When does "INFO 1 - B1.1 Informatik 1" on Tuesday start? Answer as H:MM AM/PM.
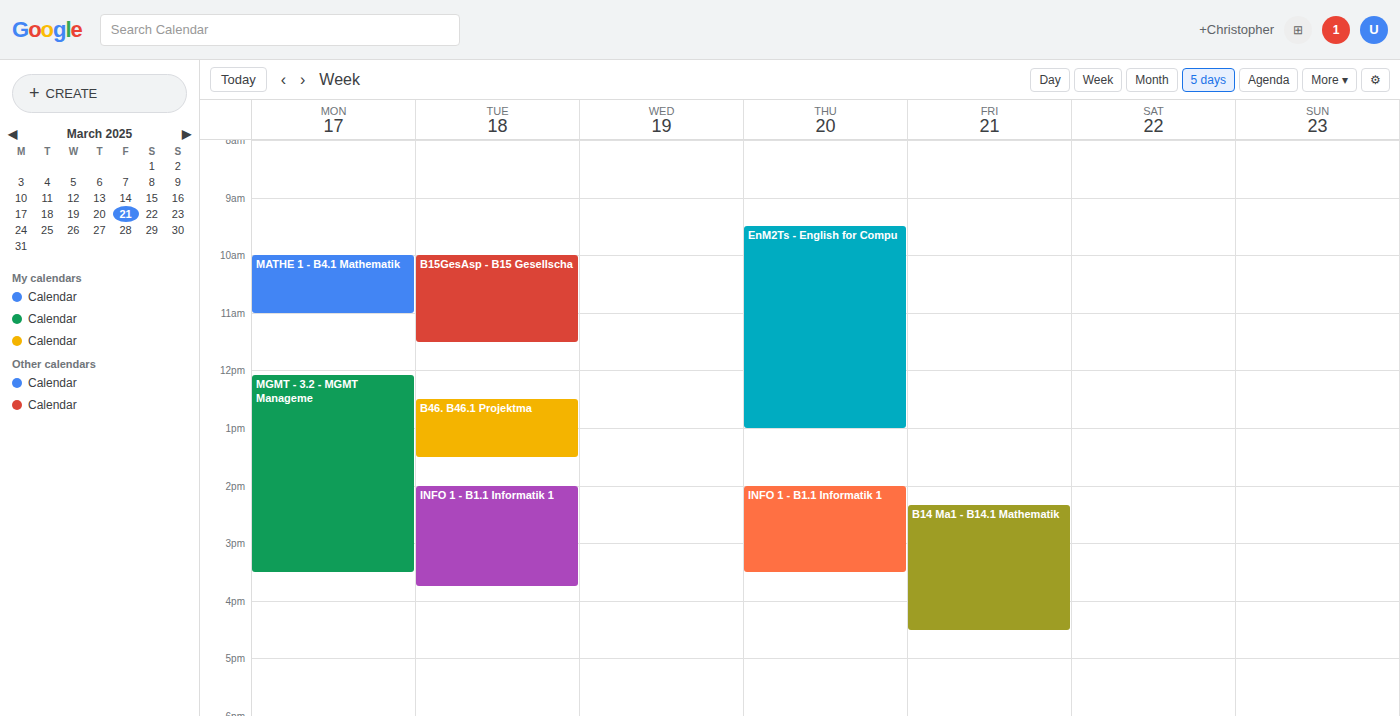
2:00 PM